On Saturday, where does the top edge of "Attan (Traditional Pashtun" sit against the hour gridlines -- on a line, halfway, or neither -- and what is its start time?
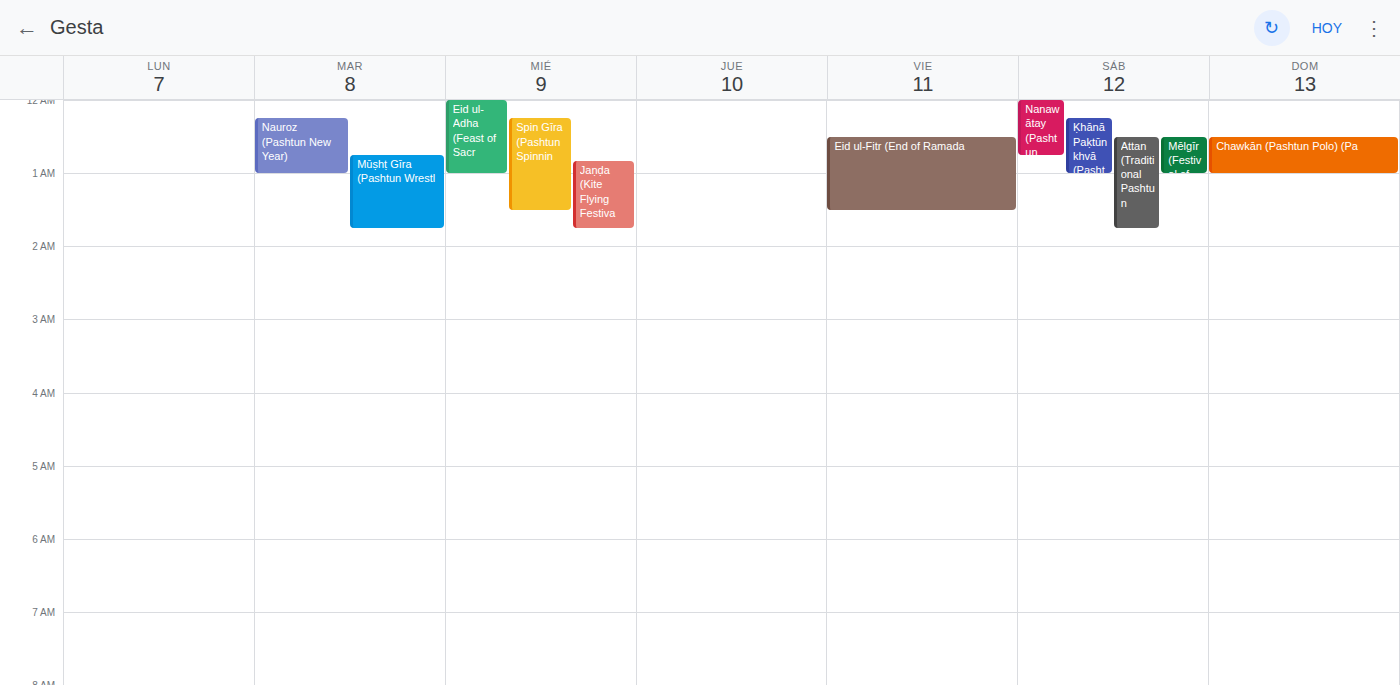
12:30 AM -- halfway between the 12 AM and 1 AM lines.